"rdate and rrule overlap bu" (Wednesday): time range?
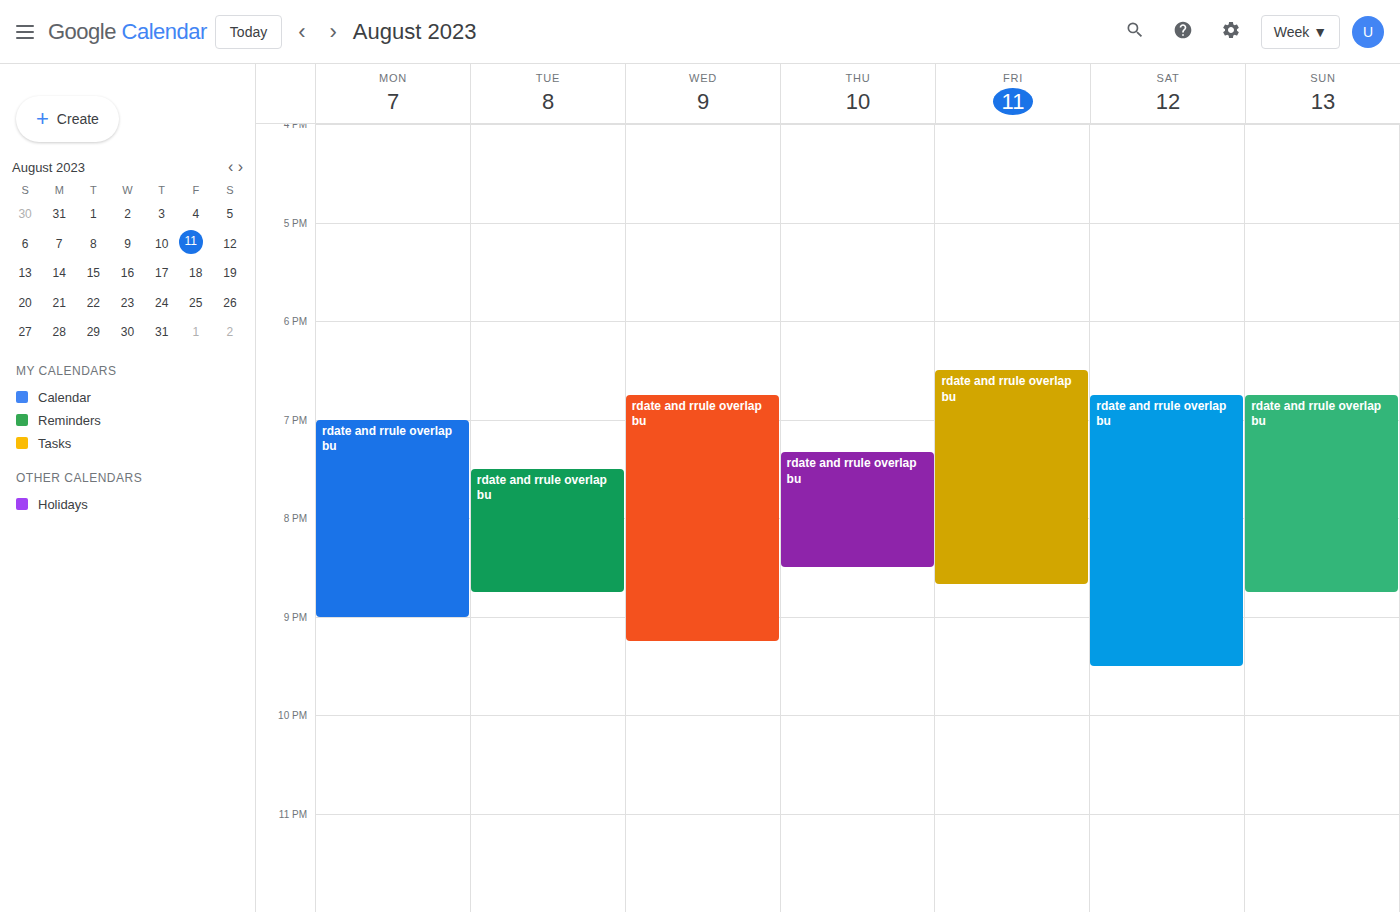
6:45 PM to 9:15 PM